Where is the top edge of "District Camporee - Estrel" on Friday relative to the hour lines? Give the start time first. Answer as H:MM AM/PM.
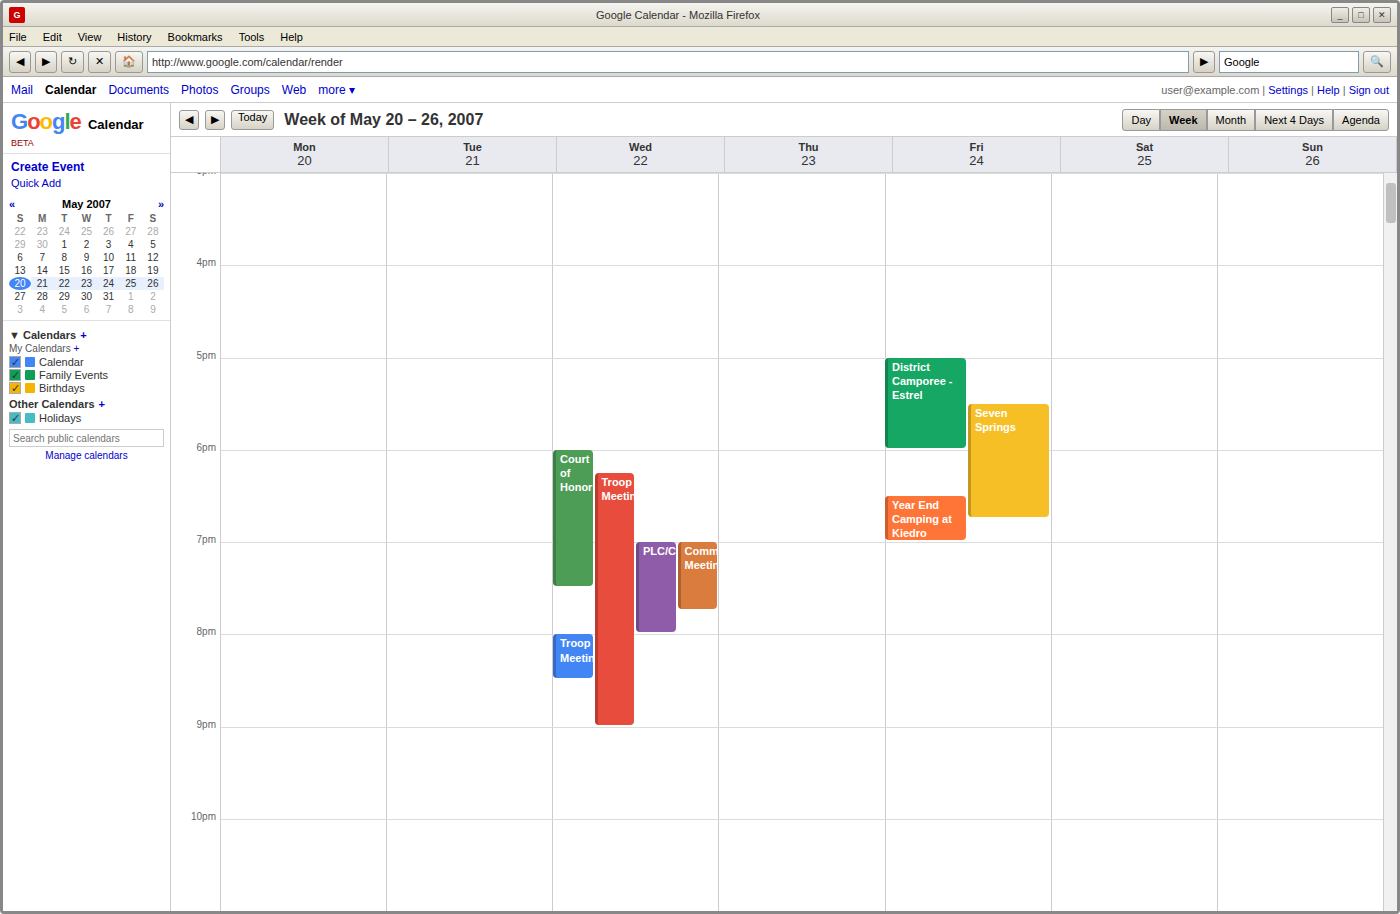
5:00 PM -- exactly on the 5 PM line.